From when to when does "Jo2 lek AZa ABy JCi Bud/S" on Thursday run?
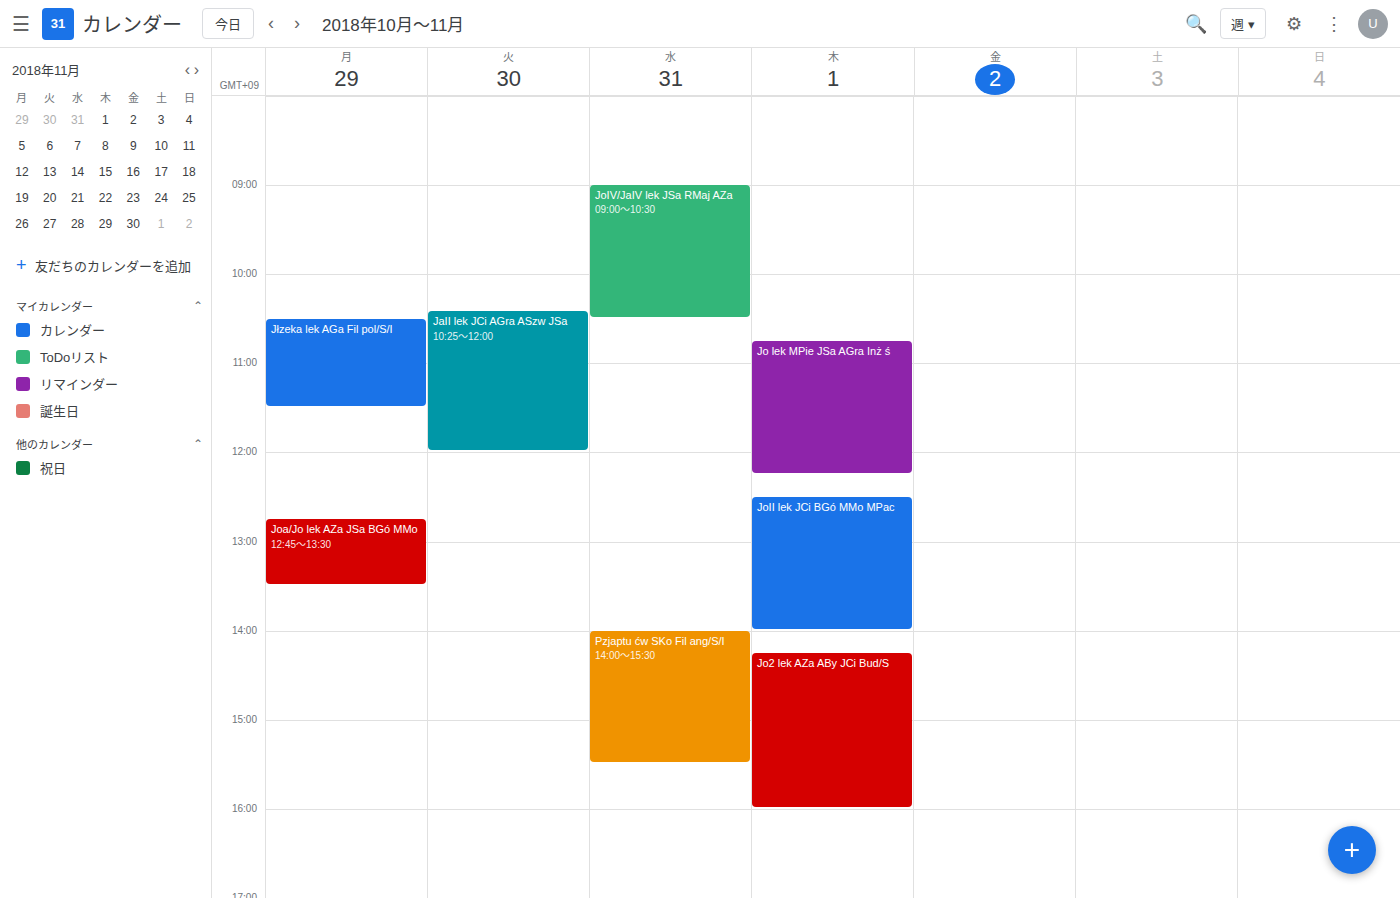
2:15 PM to 4:00 PM